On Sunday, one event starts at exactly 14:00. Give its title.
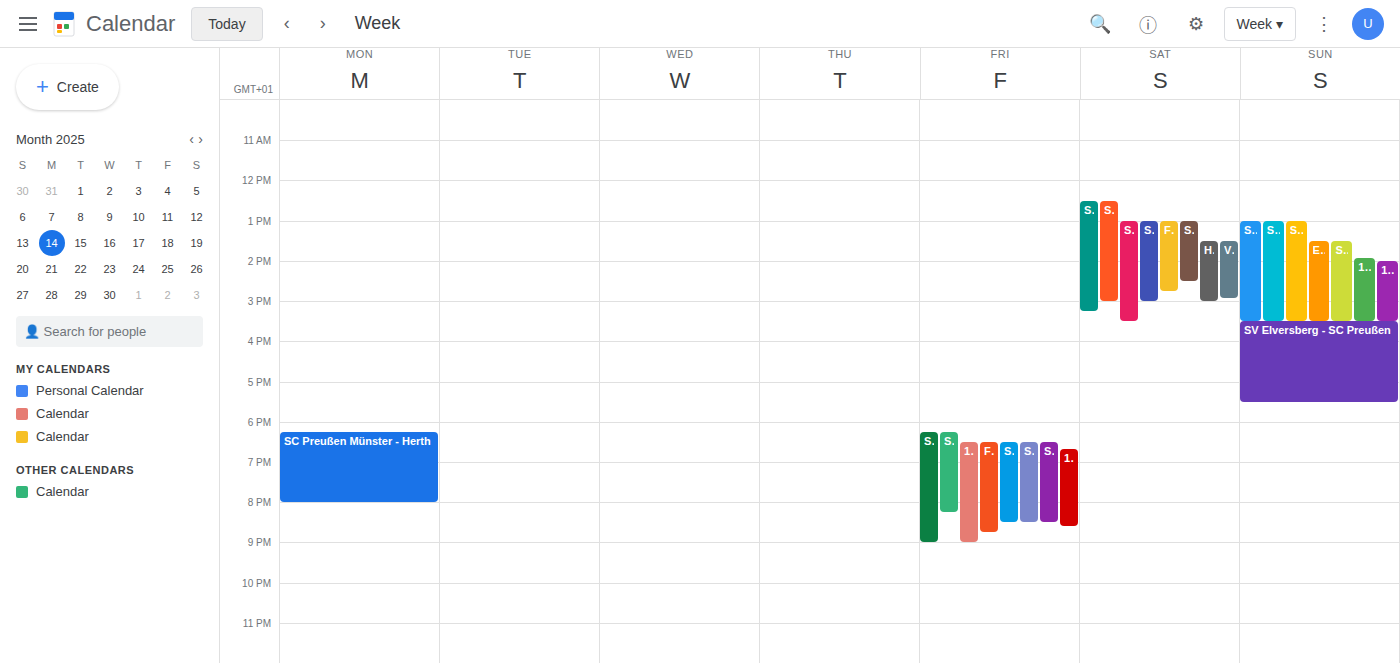
"1. FC Kaiserslautern - SC"